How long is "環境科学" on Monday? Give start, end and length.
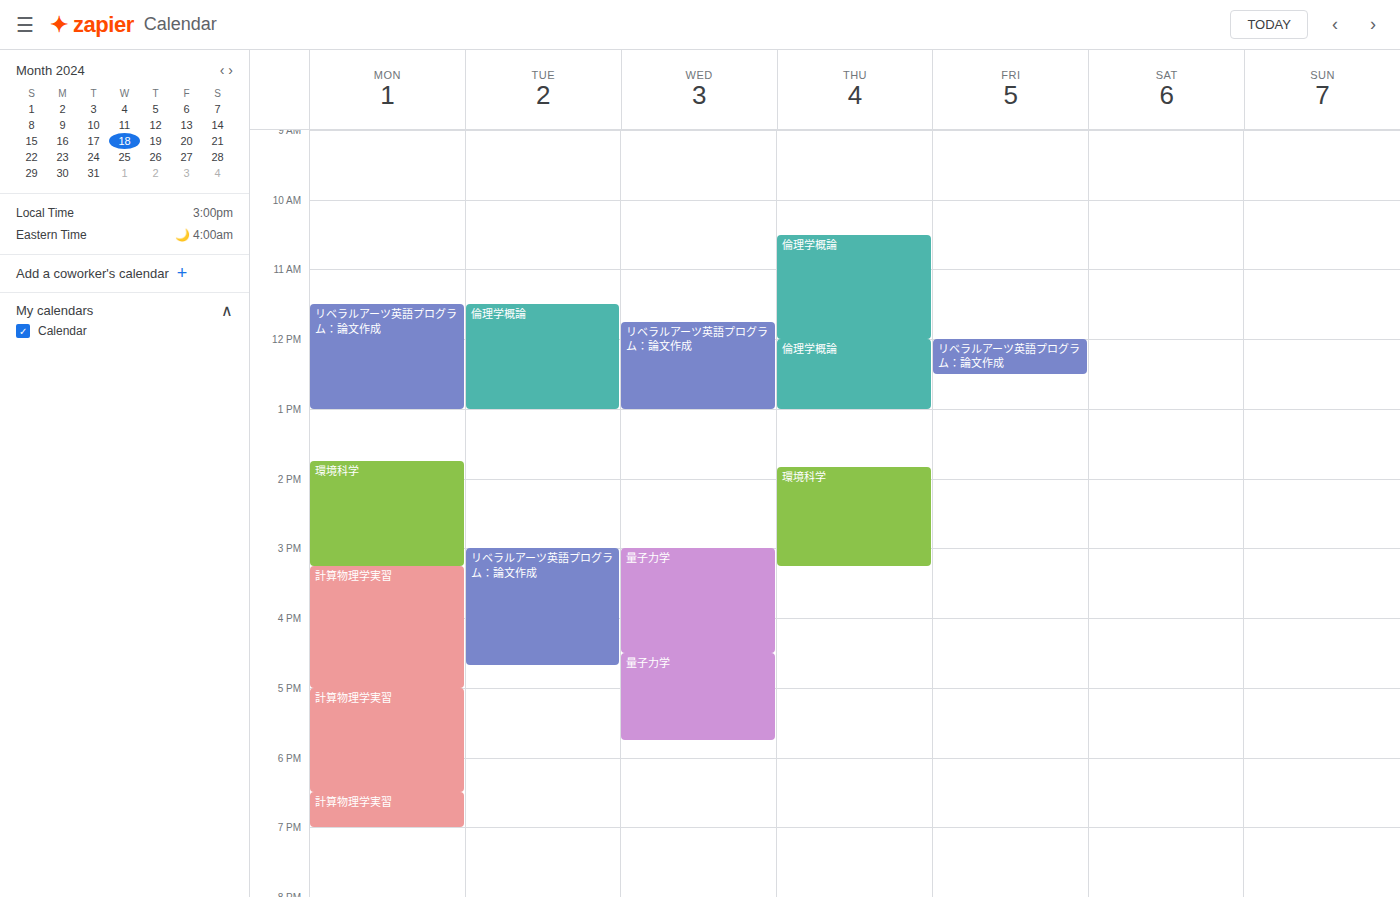
1:45 PM to 3:15 PM, 1 hour 30 minutes